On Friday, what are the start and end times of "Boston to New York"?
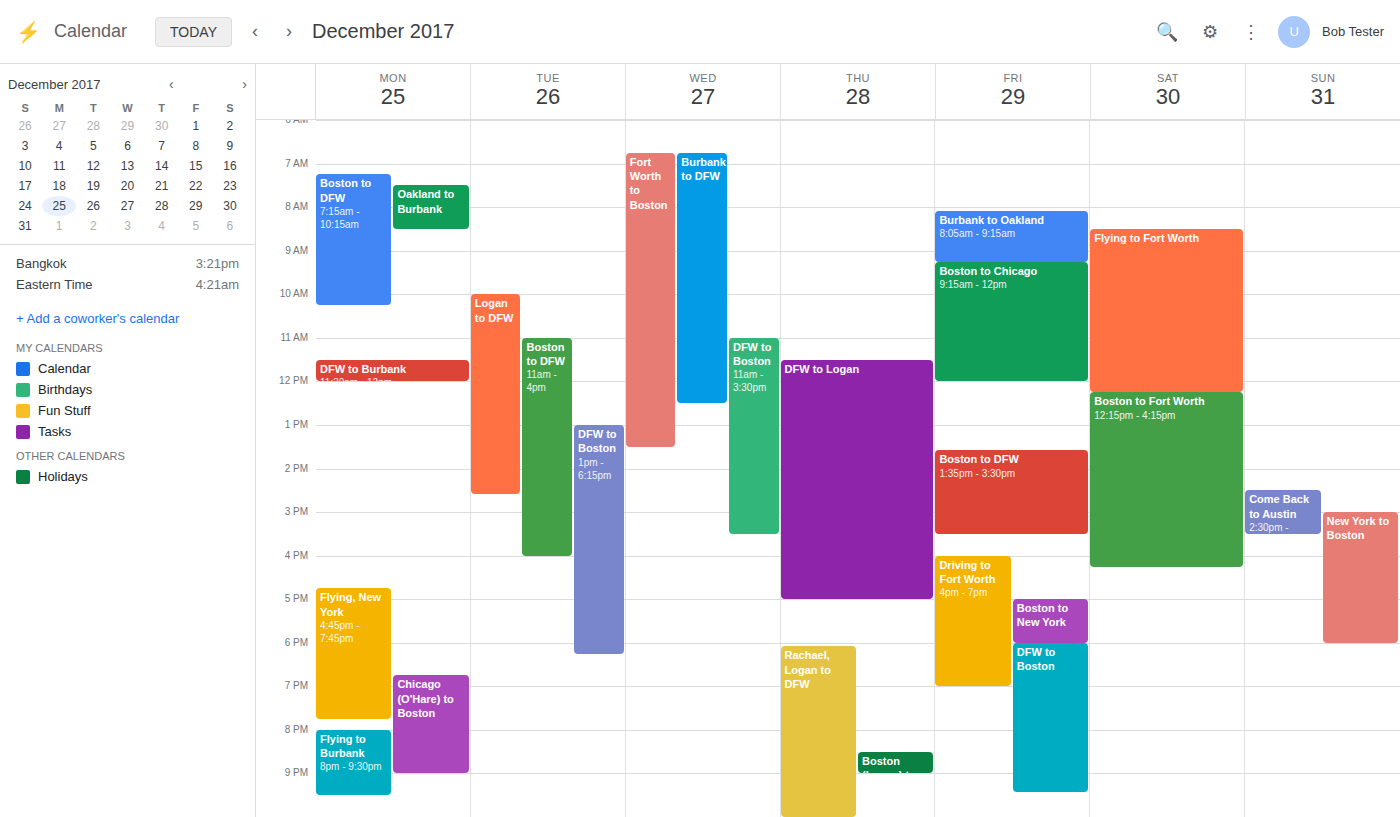
5:00 PM to 6:00 PM